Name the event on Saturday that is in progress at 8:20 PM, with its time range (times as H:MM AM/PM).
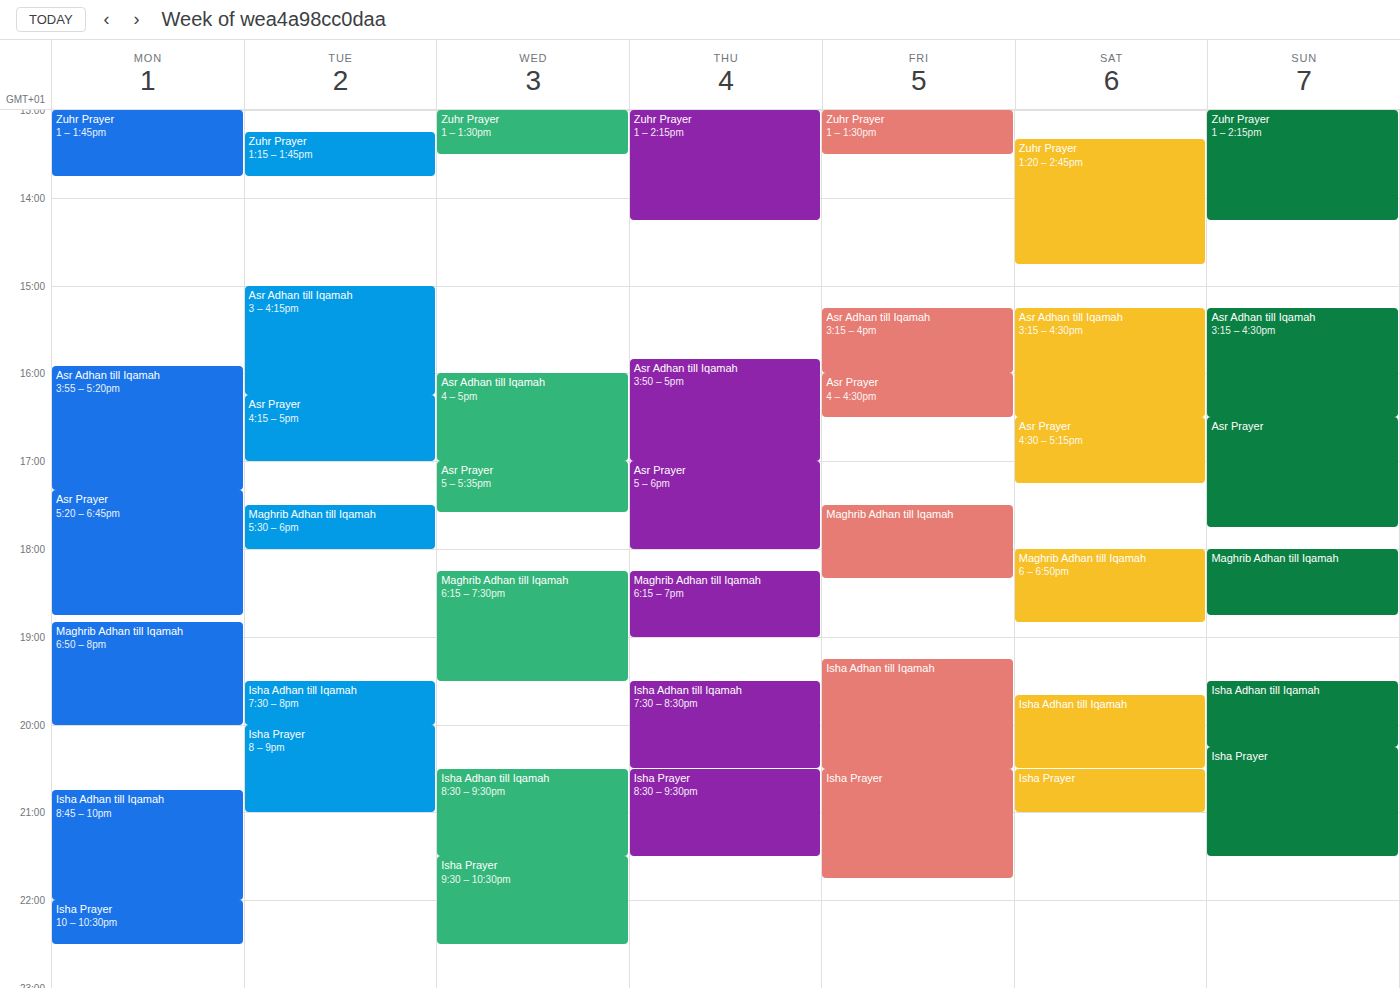
"Isha Adhan till Iqamah", 7:40 PM to 8:30 PM